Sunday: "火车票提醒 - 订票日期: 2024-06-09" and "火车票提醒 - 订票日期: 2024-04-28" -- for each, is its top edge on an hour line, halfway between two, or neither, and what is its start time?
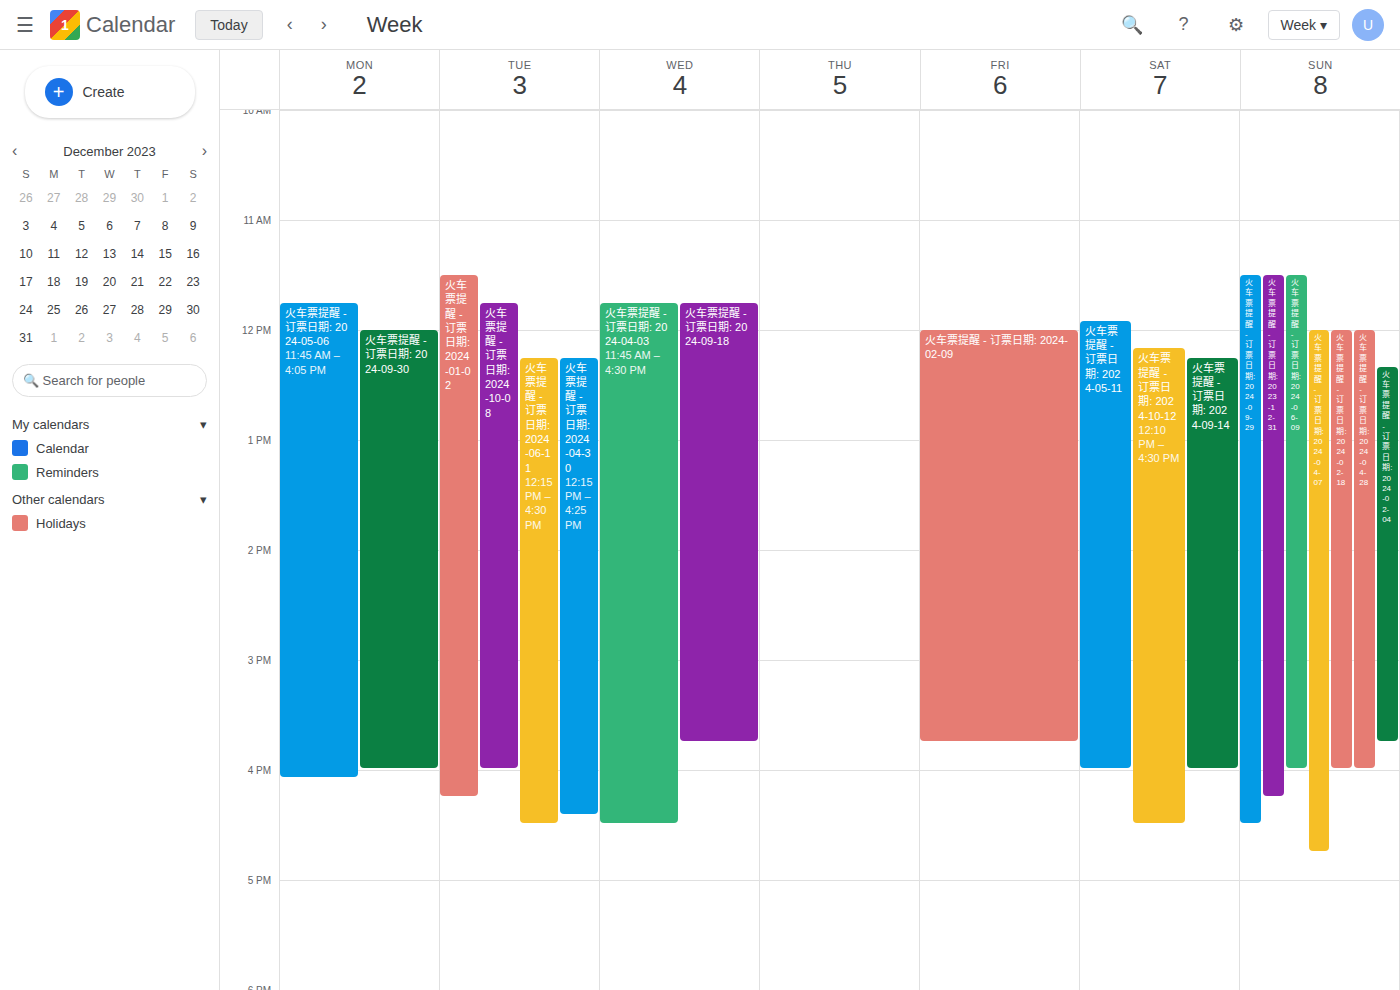
"火车票提醒 - 订票日期: 2024-06-09": 11:30 AM, halfway between the 11 AM and 12 PM lines. "火车票提醒 - 订票日期: 2024-04-28": 12:00 PM, exactly on the 12 PM line.